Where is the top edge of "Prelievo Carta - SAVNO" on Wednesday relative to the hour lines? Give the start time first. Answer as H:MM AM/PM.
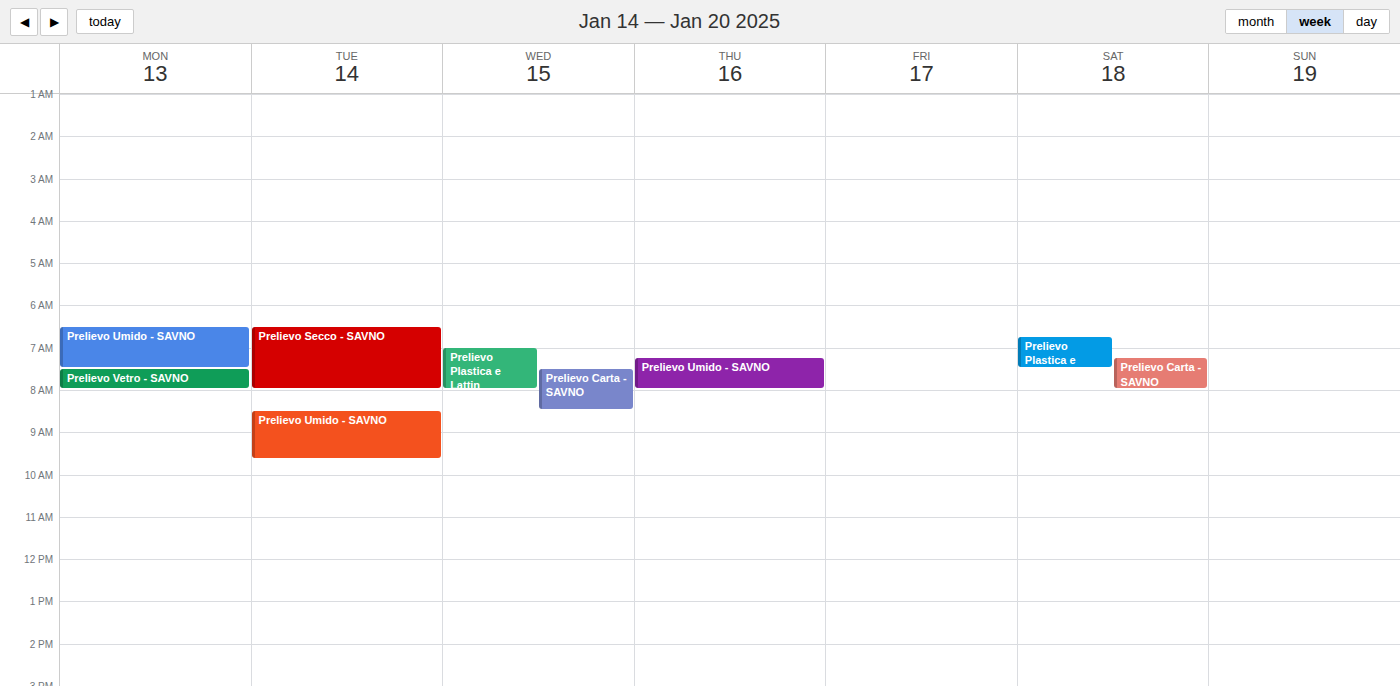
7:30 AM -- halfway between the 7 AM and 8 AM lines.